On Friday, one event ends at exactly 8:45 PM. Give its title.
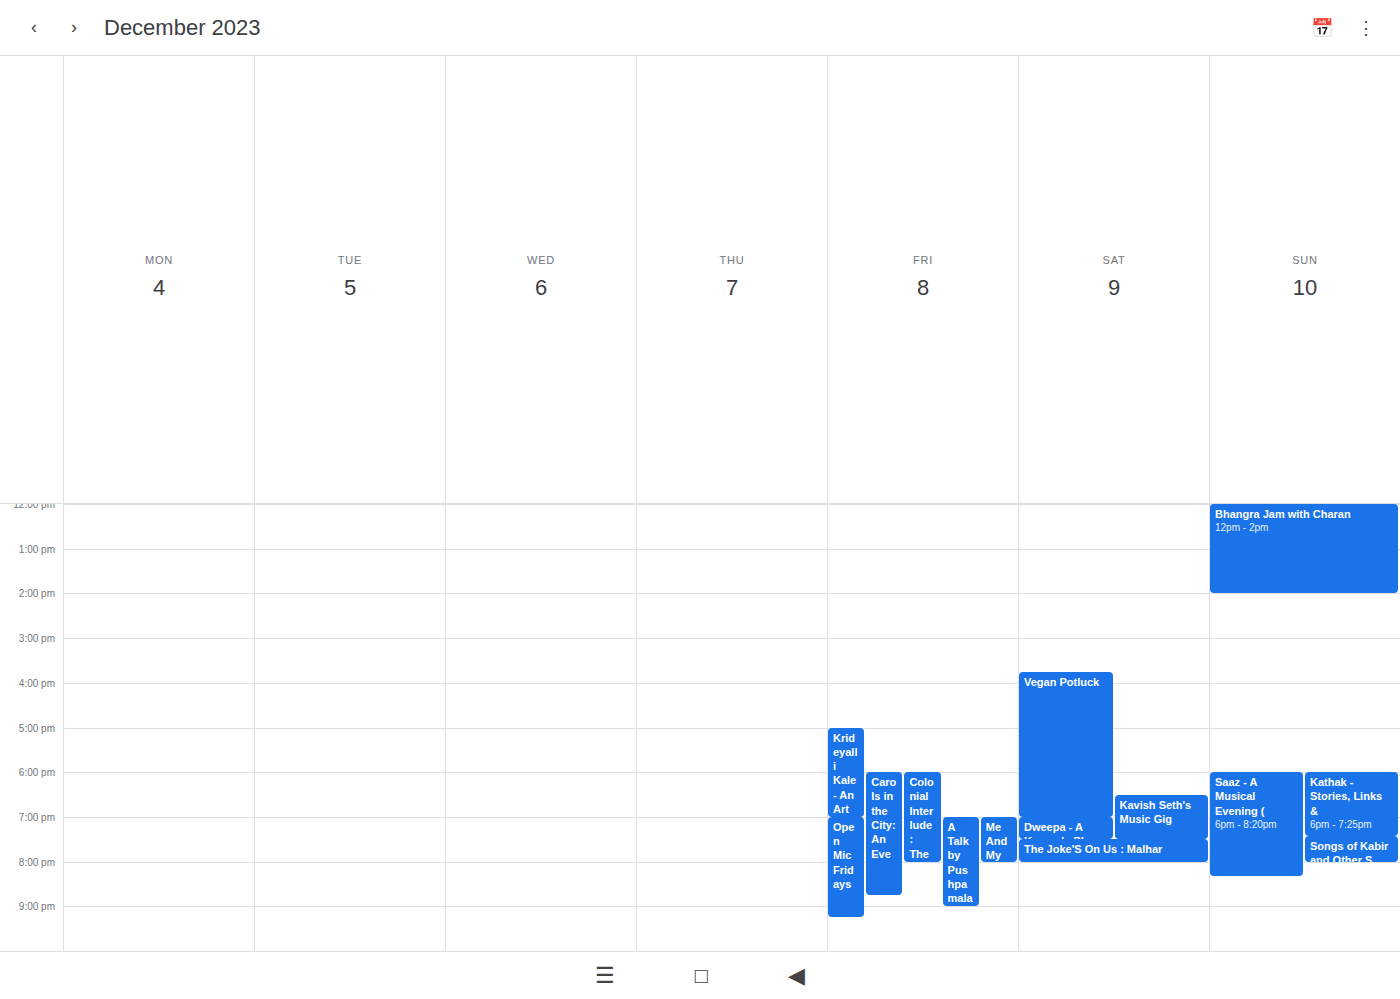
"Carols in the City: An Eve"